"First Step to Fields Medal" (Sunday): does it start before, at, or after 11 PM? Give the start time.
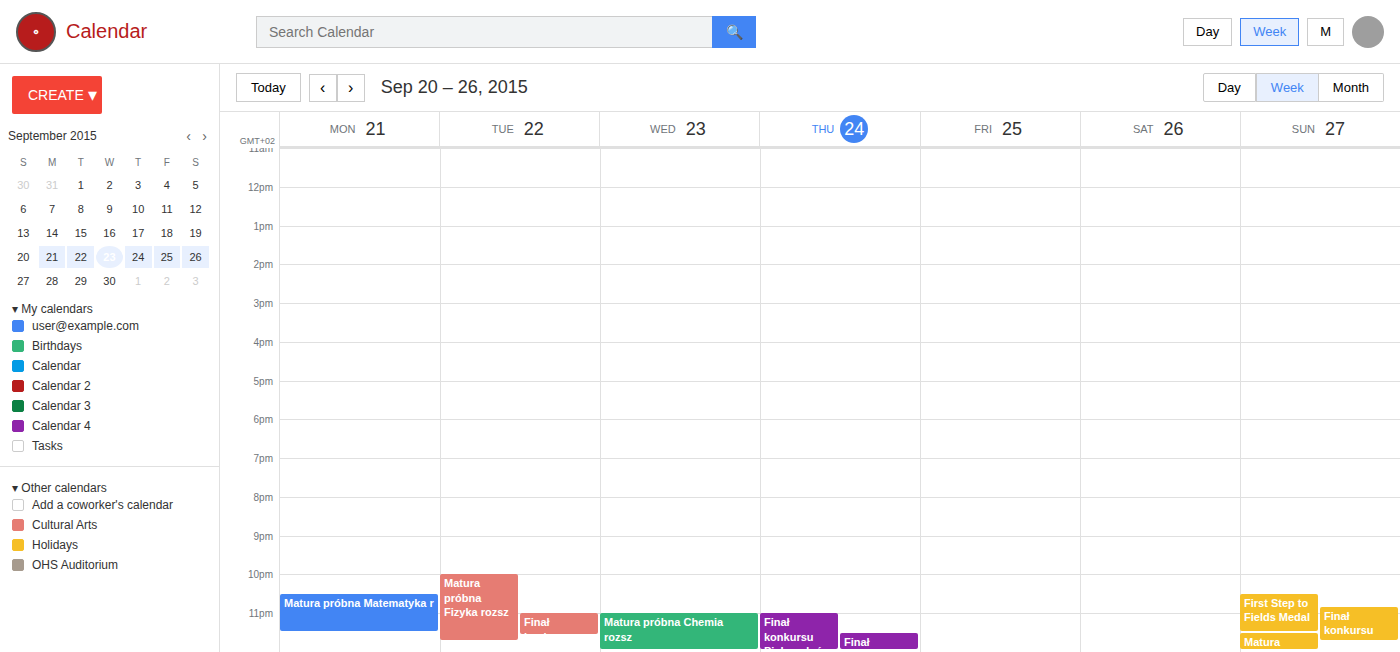
10:30 PM -- before 11 PM, 30 minutes above the 11 PM line.